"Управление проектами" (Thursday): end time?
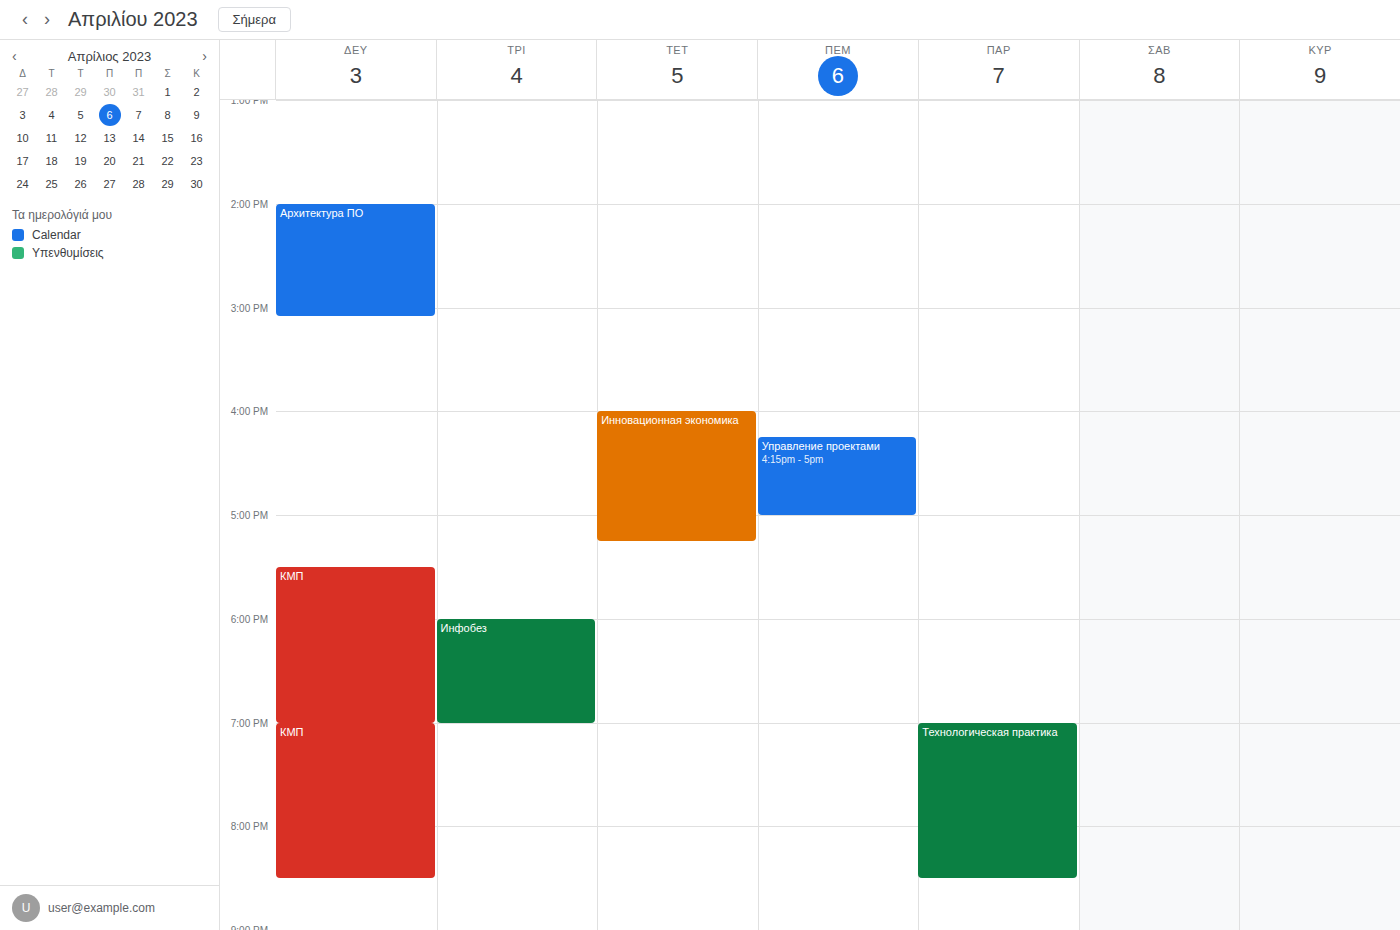
5:00 PM